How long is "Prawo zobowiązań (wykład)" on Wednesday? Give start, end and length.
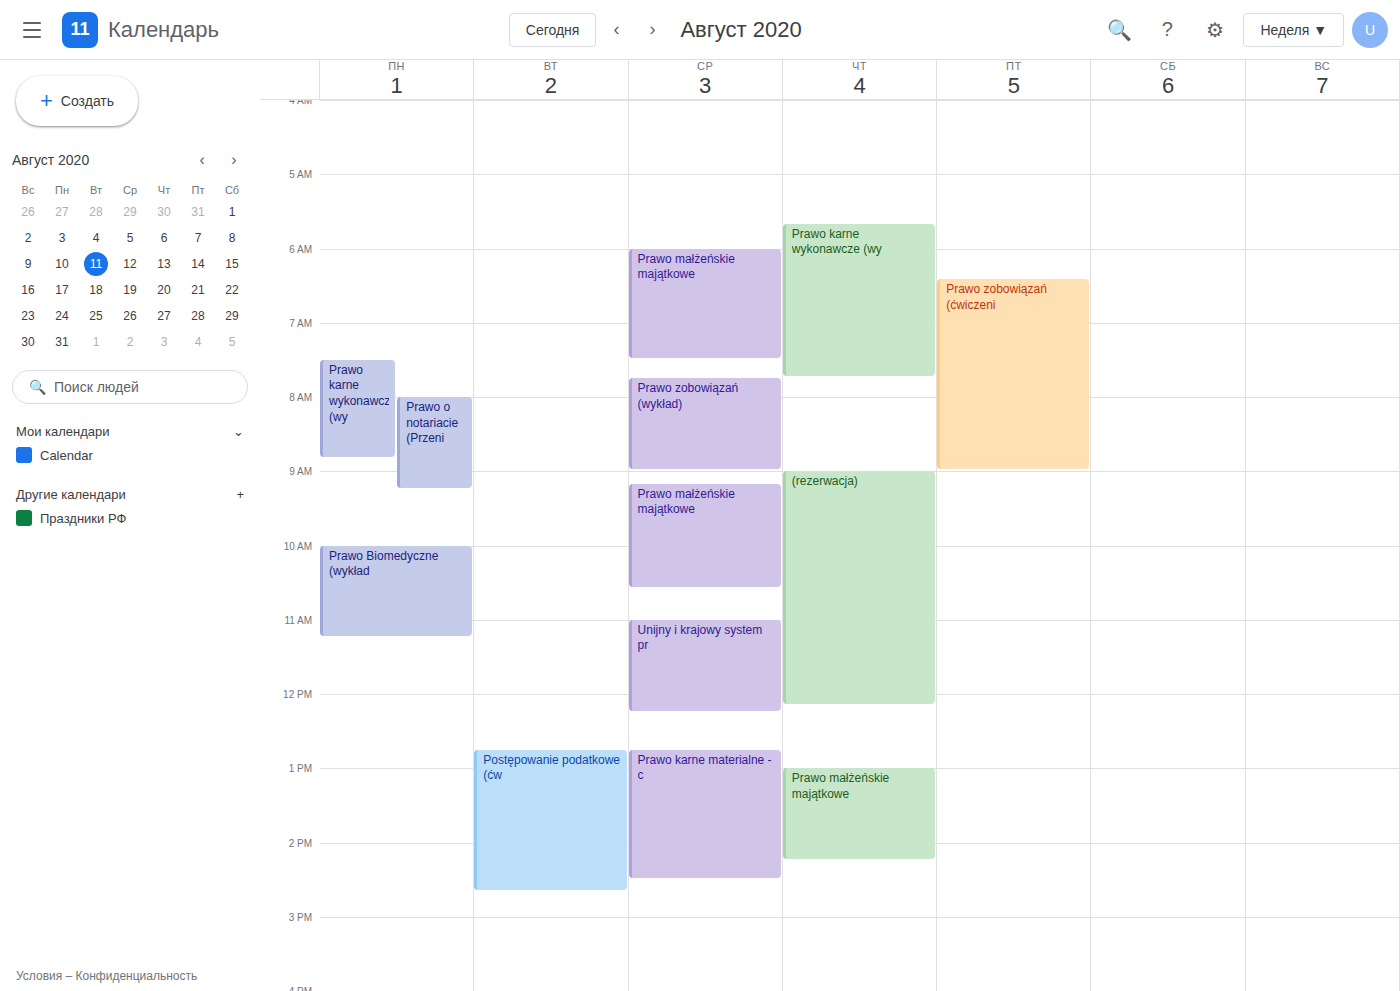
7:45 AM to 9:00 AM, 1 hour 15 minutes